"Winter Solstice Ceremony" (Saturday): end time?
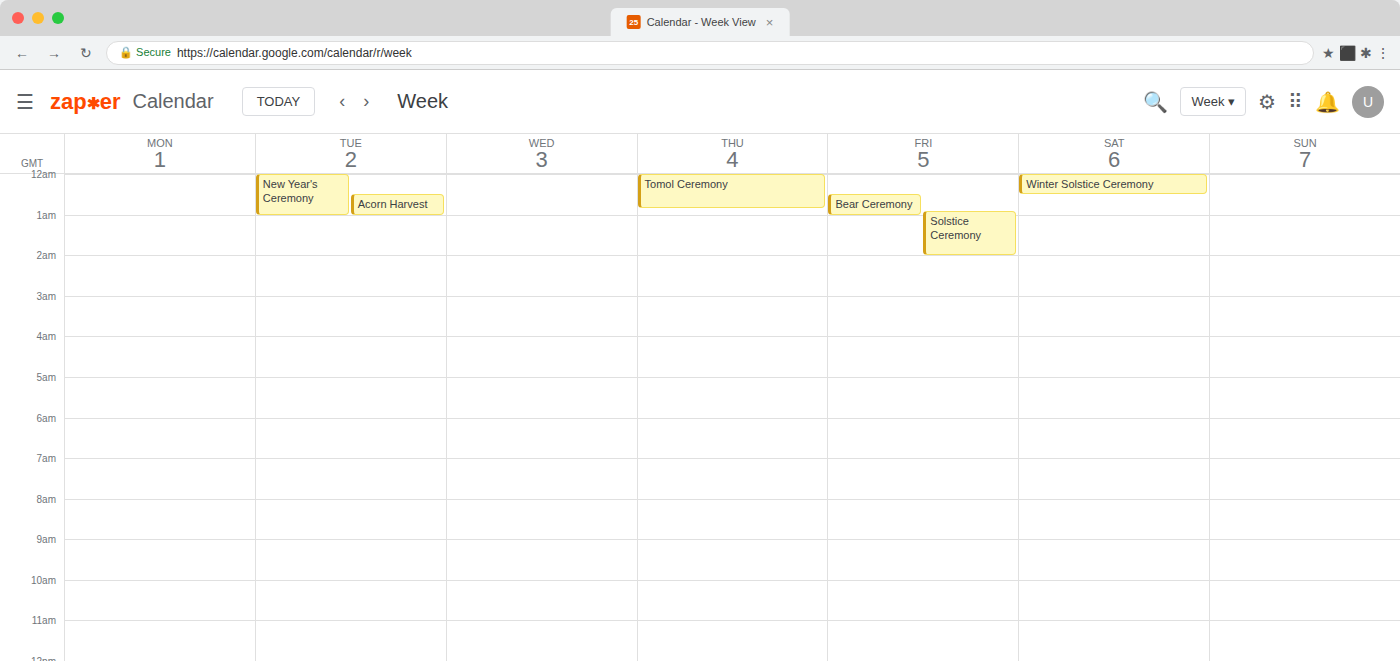
12:30 AM